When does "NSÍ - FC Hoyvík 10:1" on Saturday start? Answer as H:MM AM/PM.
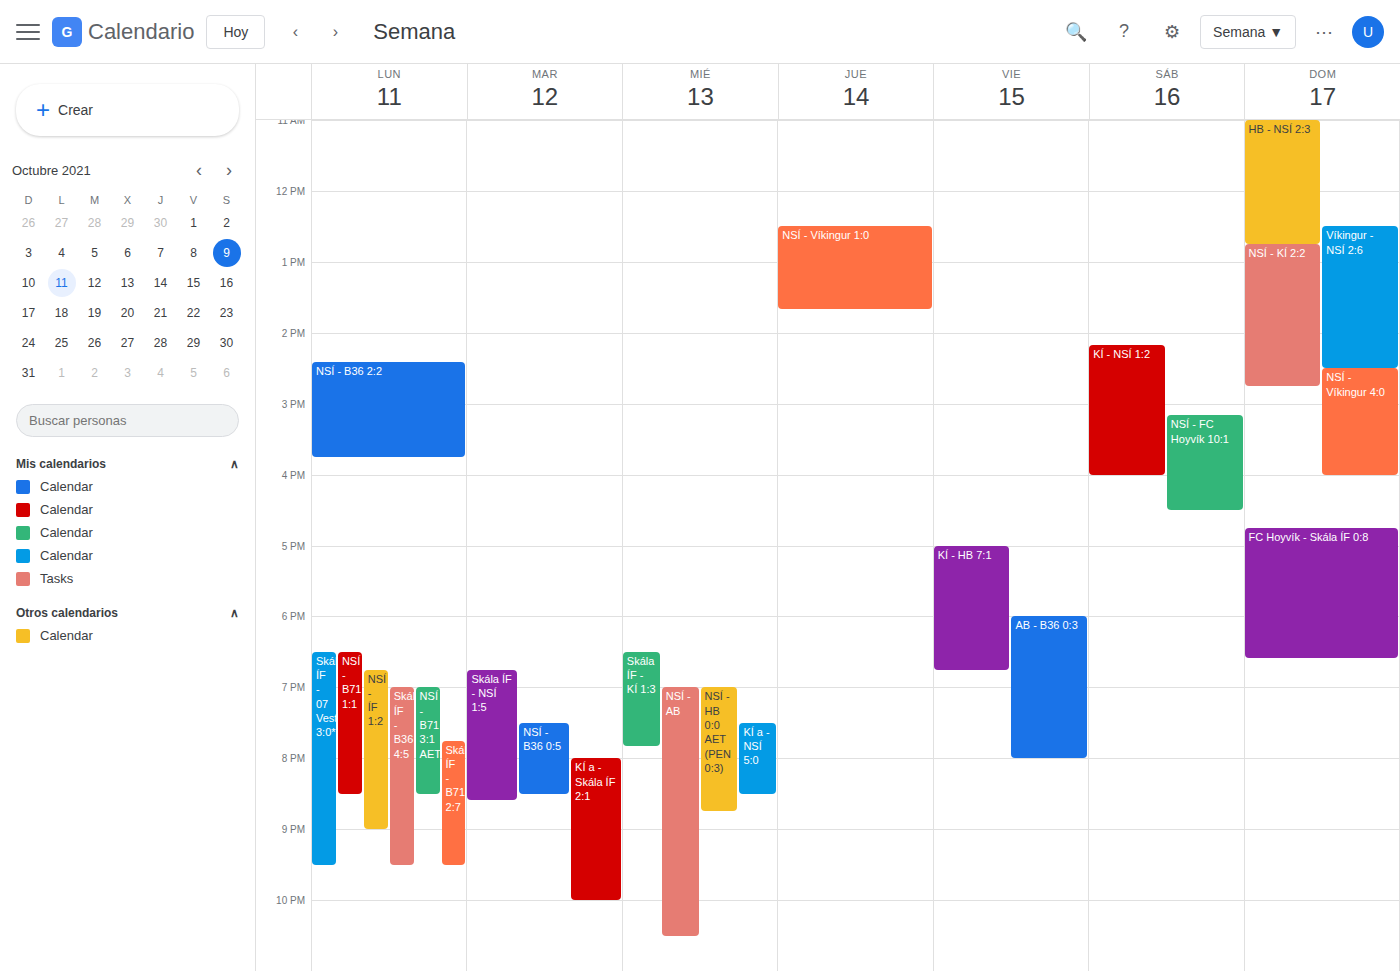
3:10 PM